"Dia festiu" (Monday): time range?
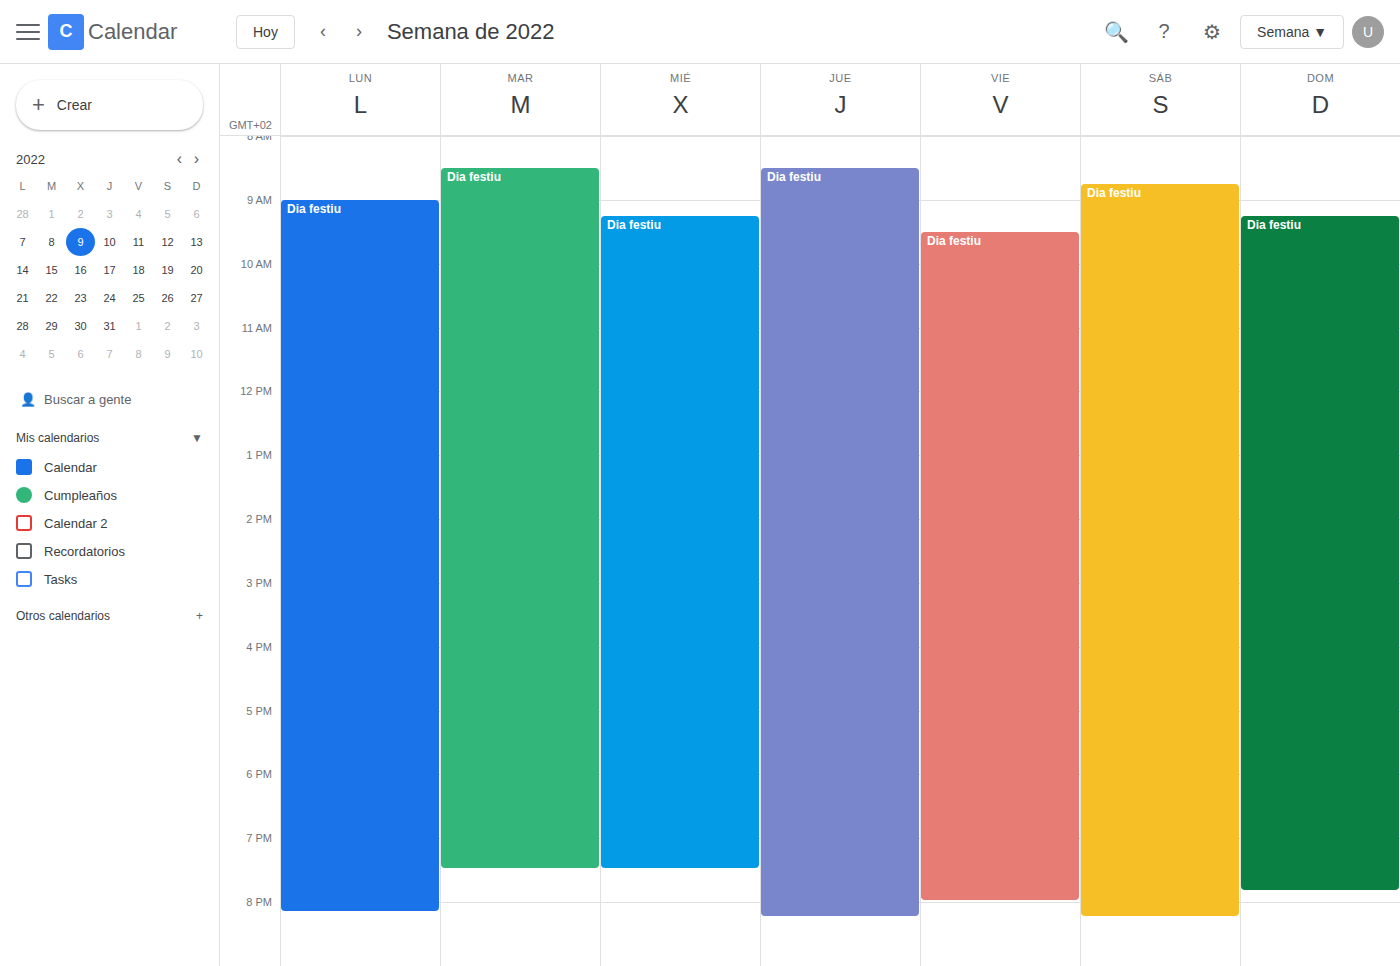
9:00 AM to 8:10 PM